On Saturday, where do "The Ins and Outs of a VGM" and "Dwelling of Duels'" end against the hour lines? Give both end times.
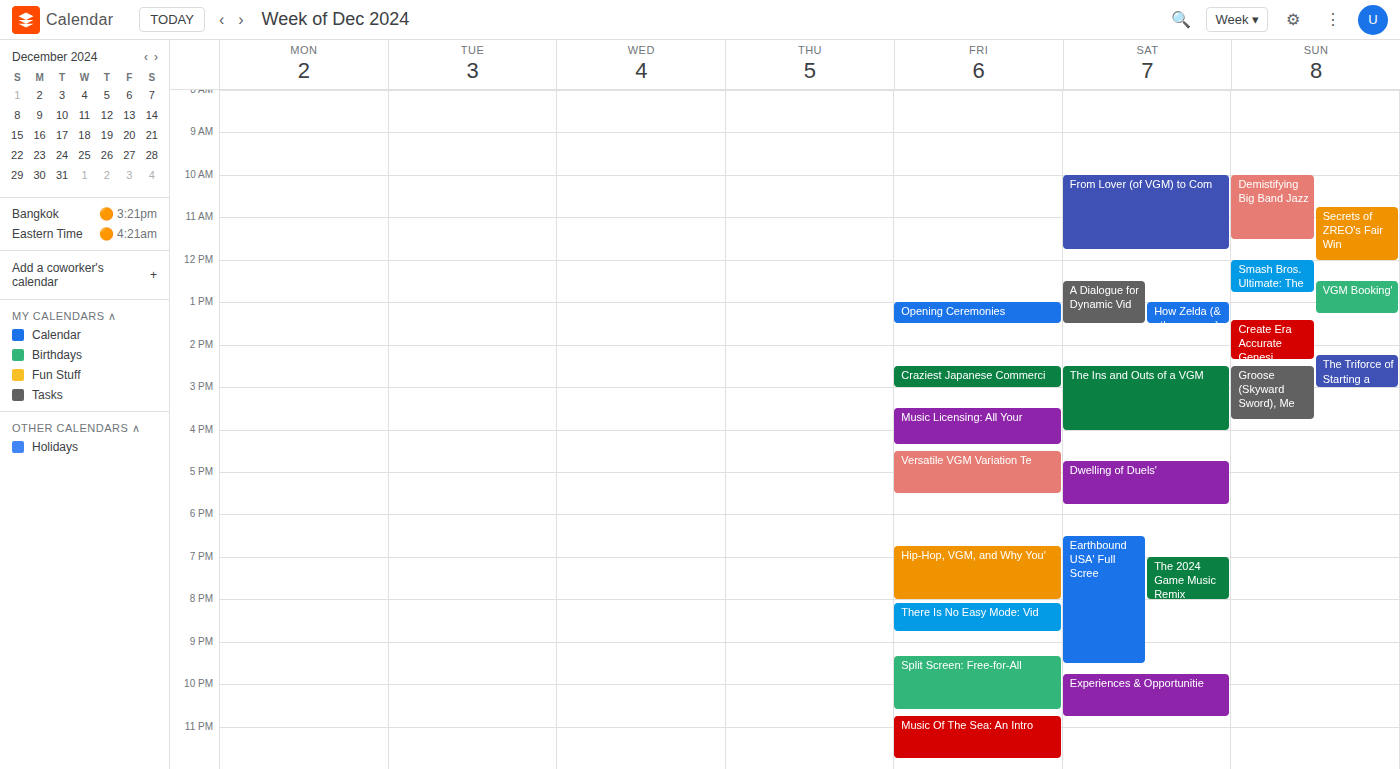
"The Ins and Outs of a VGM": 4:00 PM, exactly on the 4 PM line. "Dwelling of Duels'": 5:45 PM, neither: three quarters of the way from the 5 PM line to the 6 PM line.